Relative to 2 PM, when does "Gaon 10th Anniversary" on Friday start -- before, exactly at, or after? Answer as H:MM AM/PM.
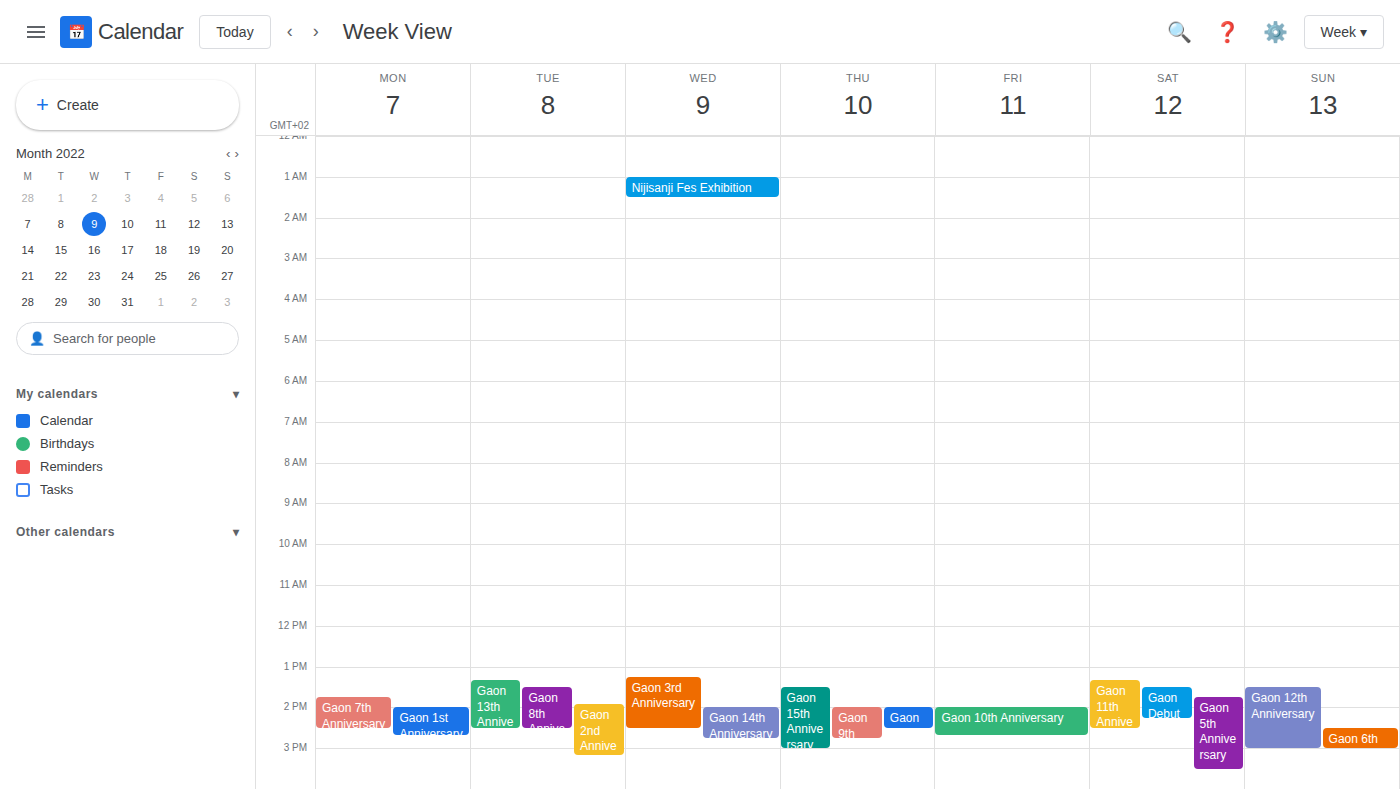
2:00 PM -- exactly at 2 PM, on the 2 PM line.